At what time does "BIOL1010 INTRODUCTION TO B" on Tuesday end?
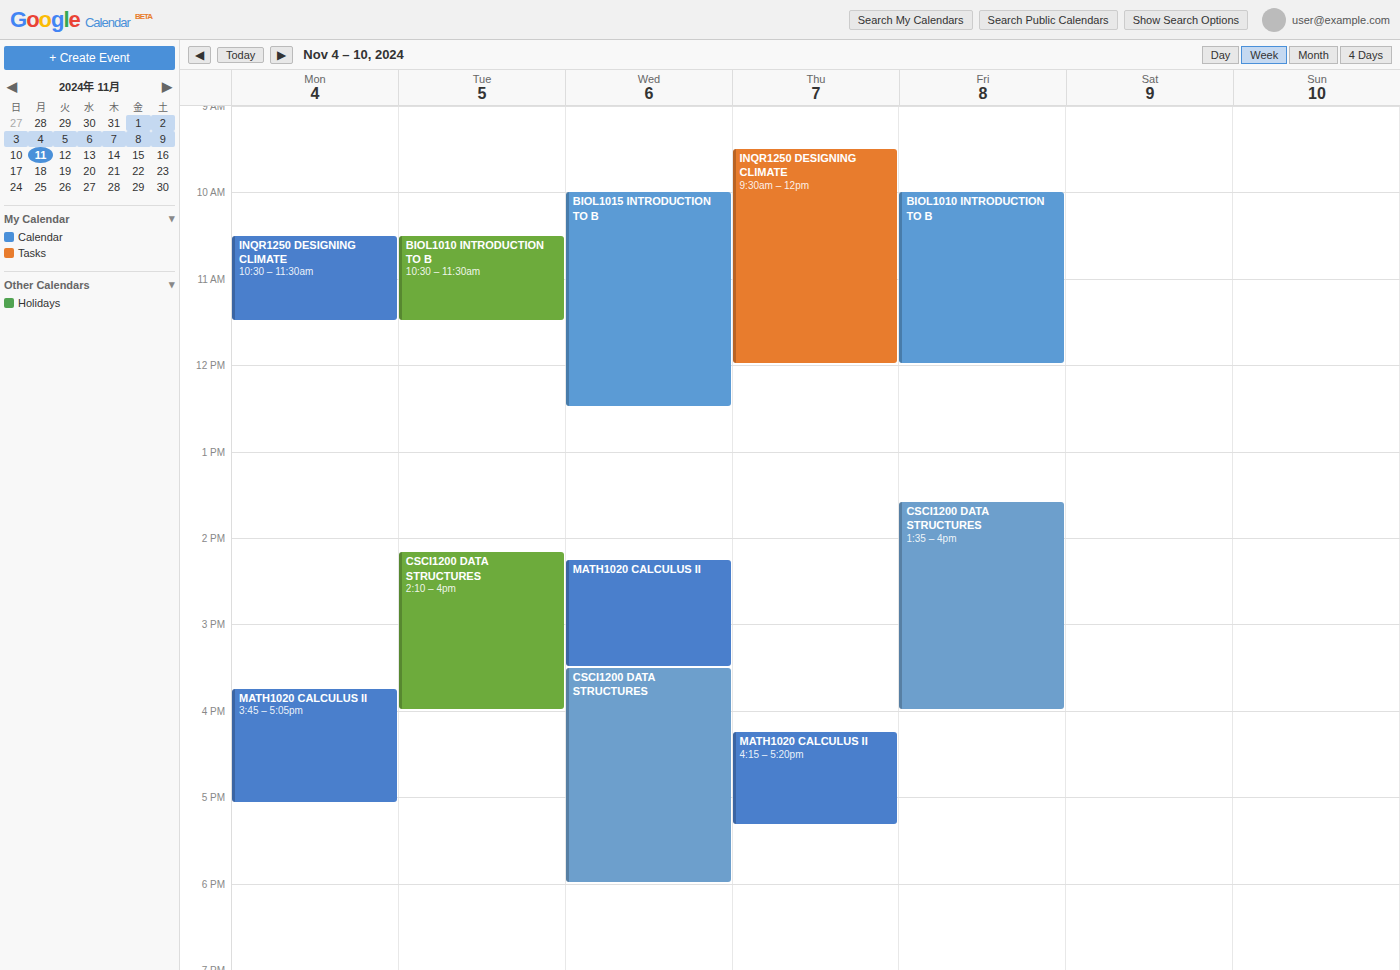
11:30 AM